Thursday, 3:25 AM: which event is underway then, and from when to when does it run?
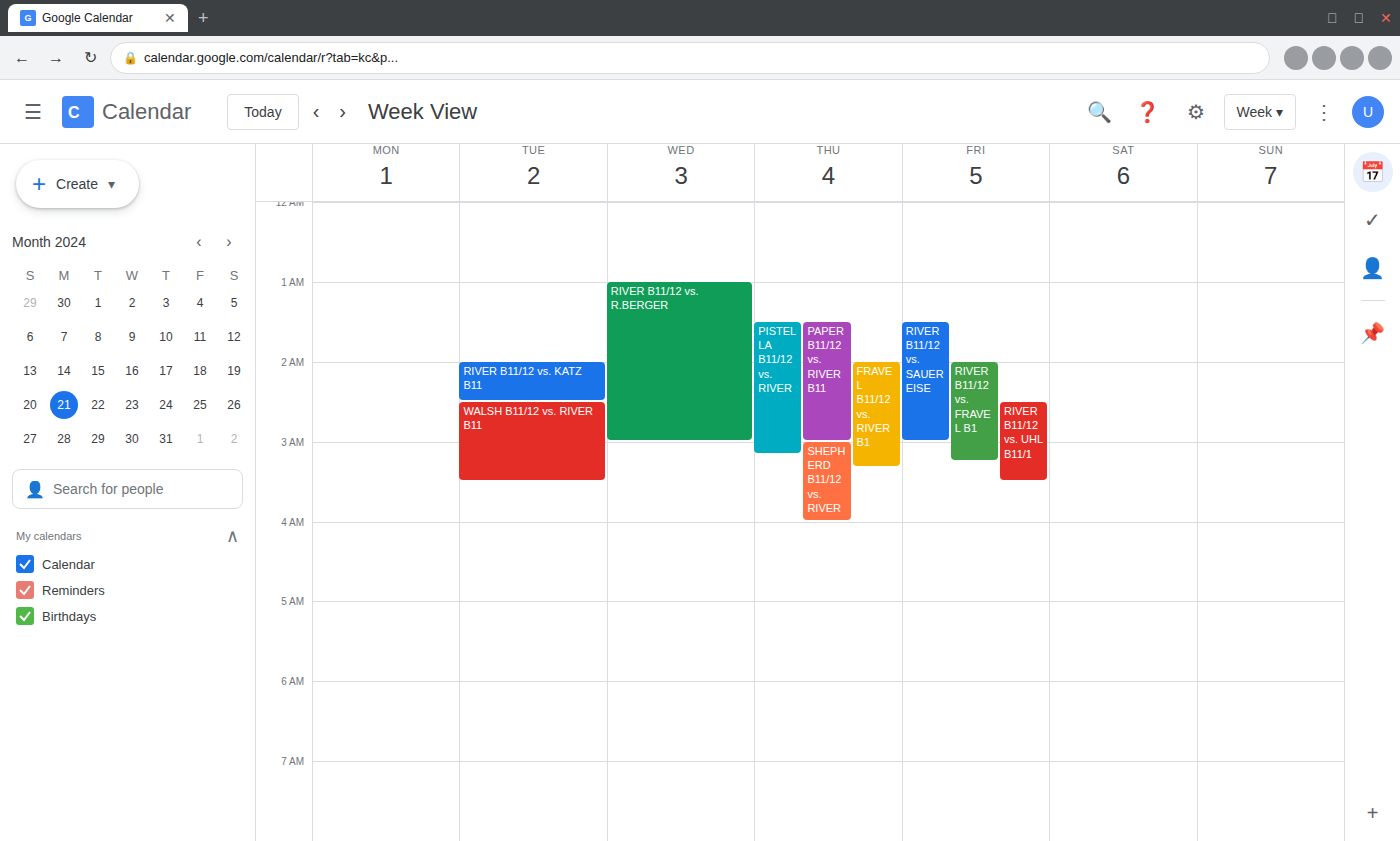
"SHEPHERD B11/12 vs. RIVER", 3:00 AM to 4:00 AM